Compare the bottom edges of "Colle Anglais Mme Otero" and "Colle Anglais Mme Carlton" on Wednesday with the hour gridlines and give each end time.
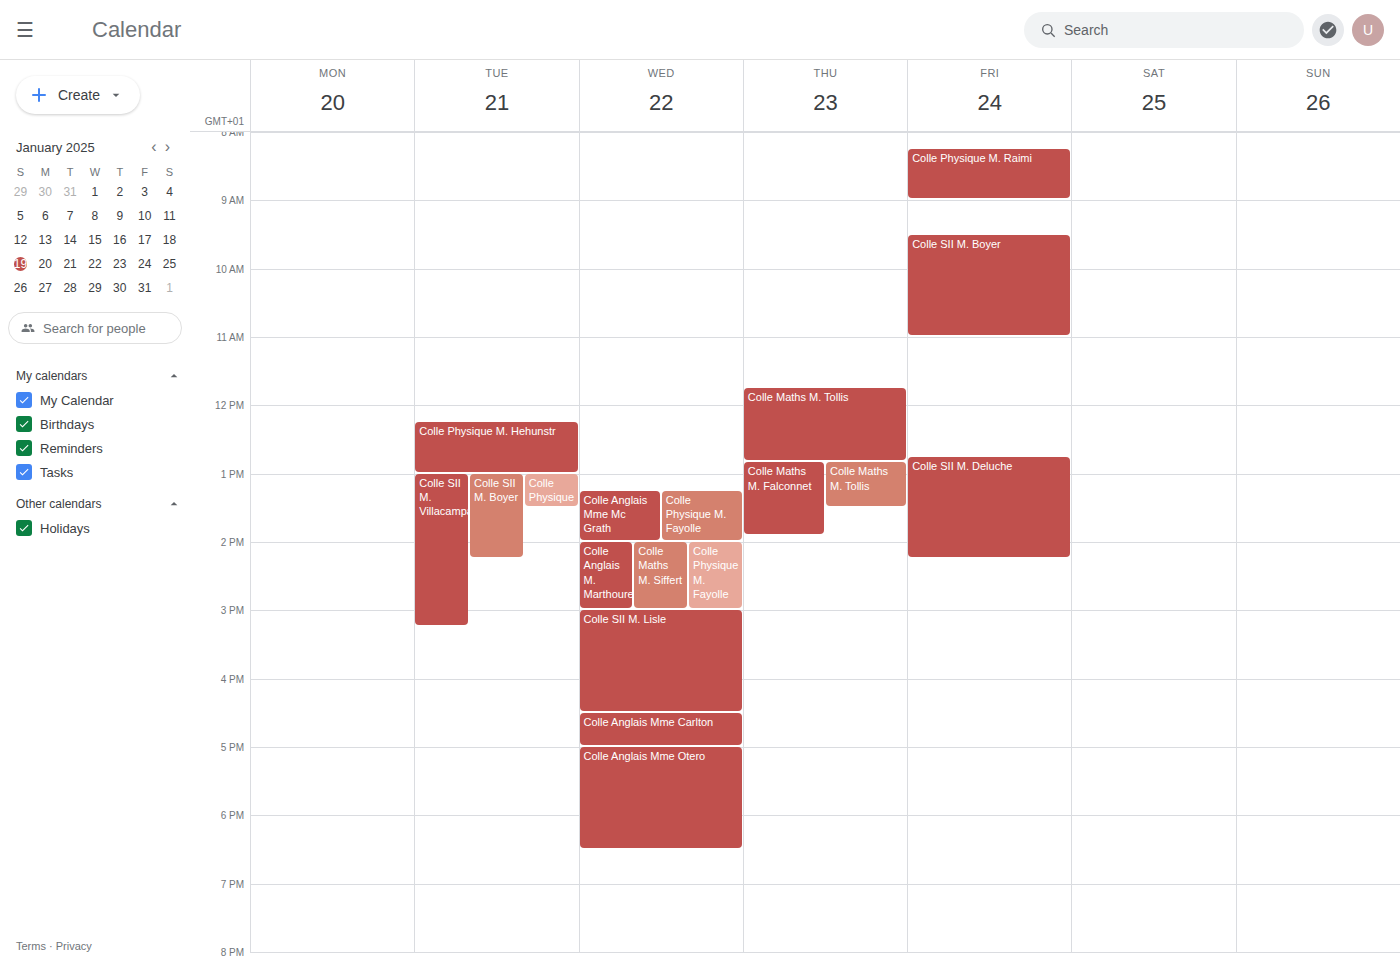
"Colle Anglais Mme Otero": 6:30 PM, halfway between the 6 PM and 7 PM lines. "Colle Anglais Mme Carlton": 5:00 PM, exactly on the 5 PM line.